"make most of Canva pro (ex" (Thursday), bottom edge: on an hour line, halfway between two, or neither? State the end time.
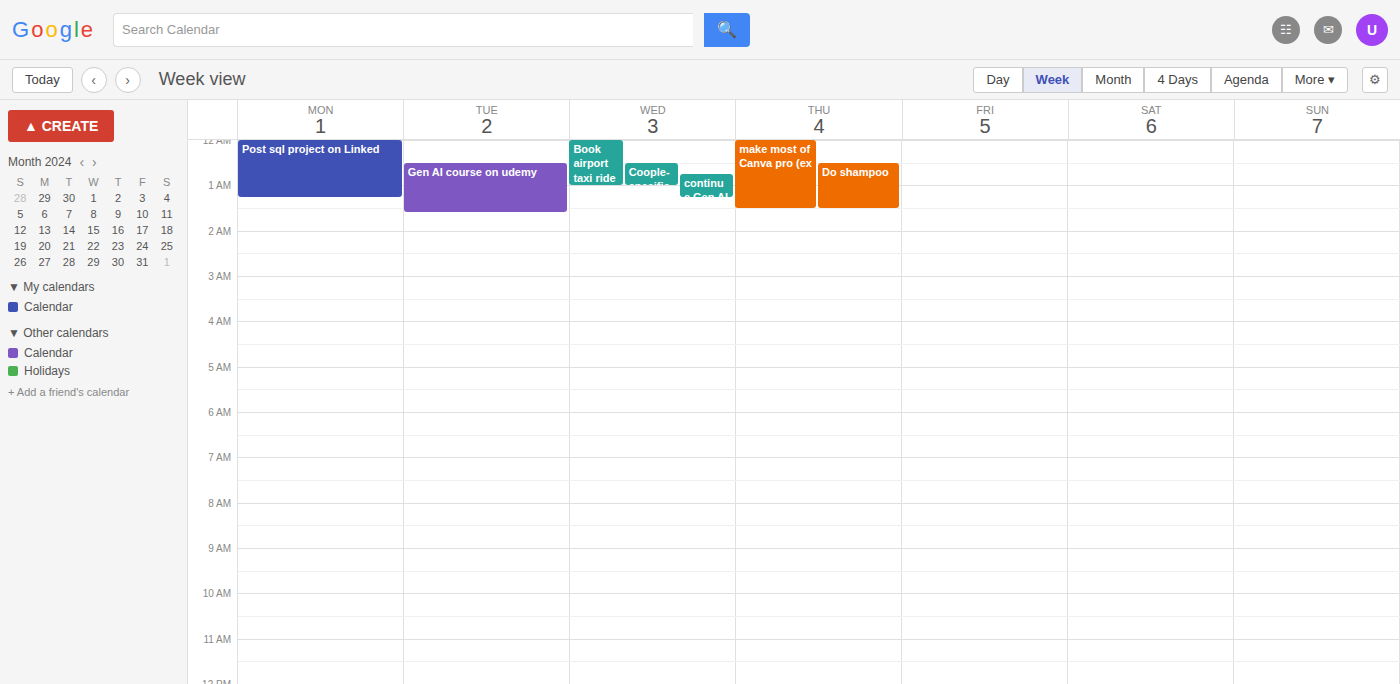
1:30 AM -- halfway between the 1 AM and 2 AM lines.